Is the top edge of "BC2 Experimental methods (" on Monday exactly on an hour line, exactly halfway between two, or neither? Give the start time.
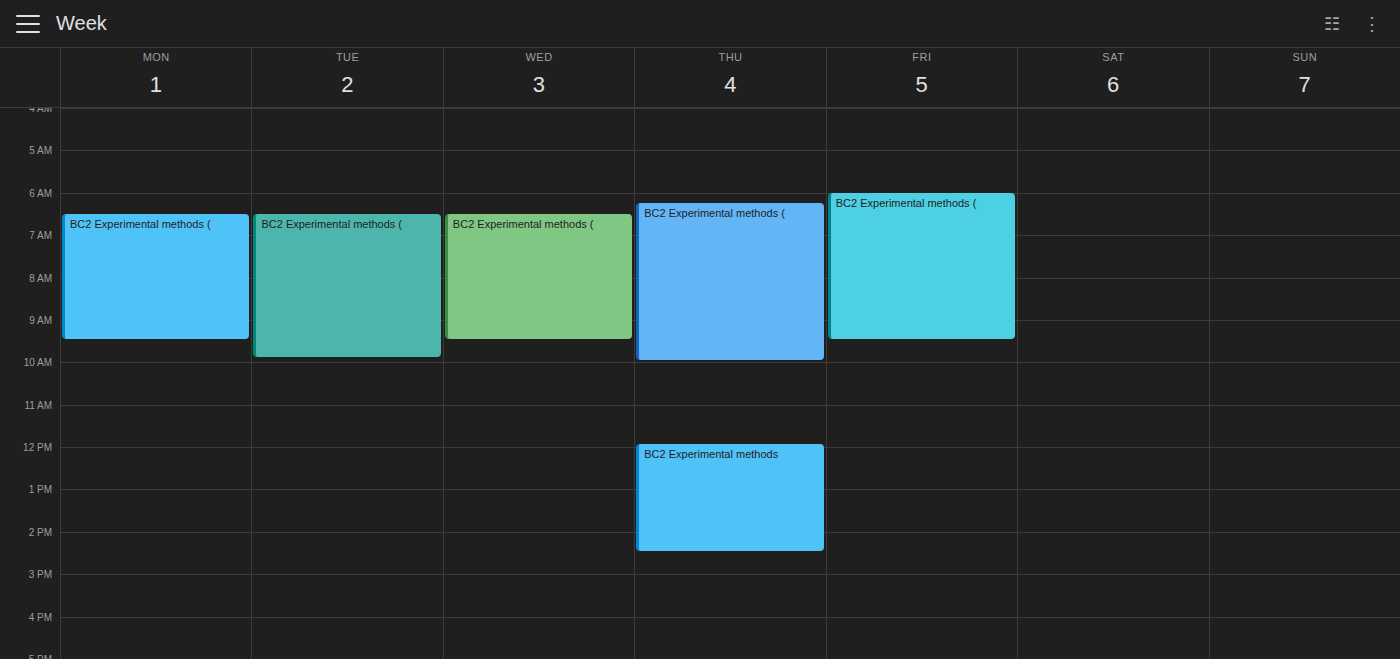
6:30 AM -- halfway between the 6 AM and 7 AM lines.